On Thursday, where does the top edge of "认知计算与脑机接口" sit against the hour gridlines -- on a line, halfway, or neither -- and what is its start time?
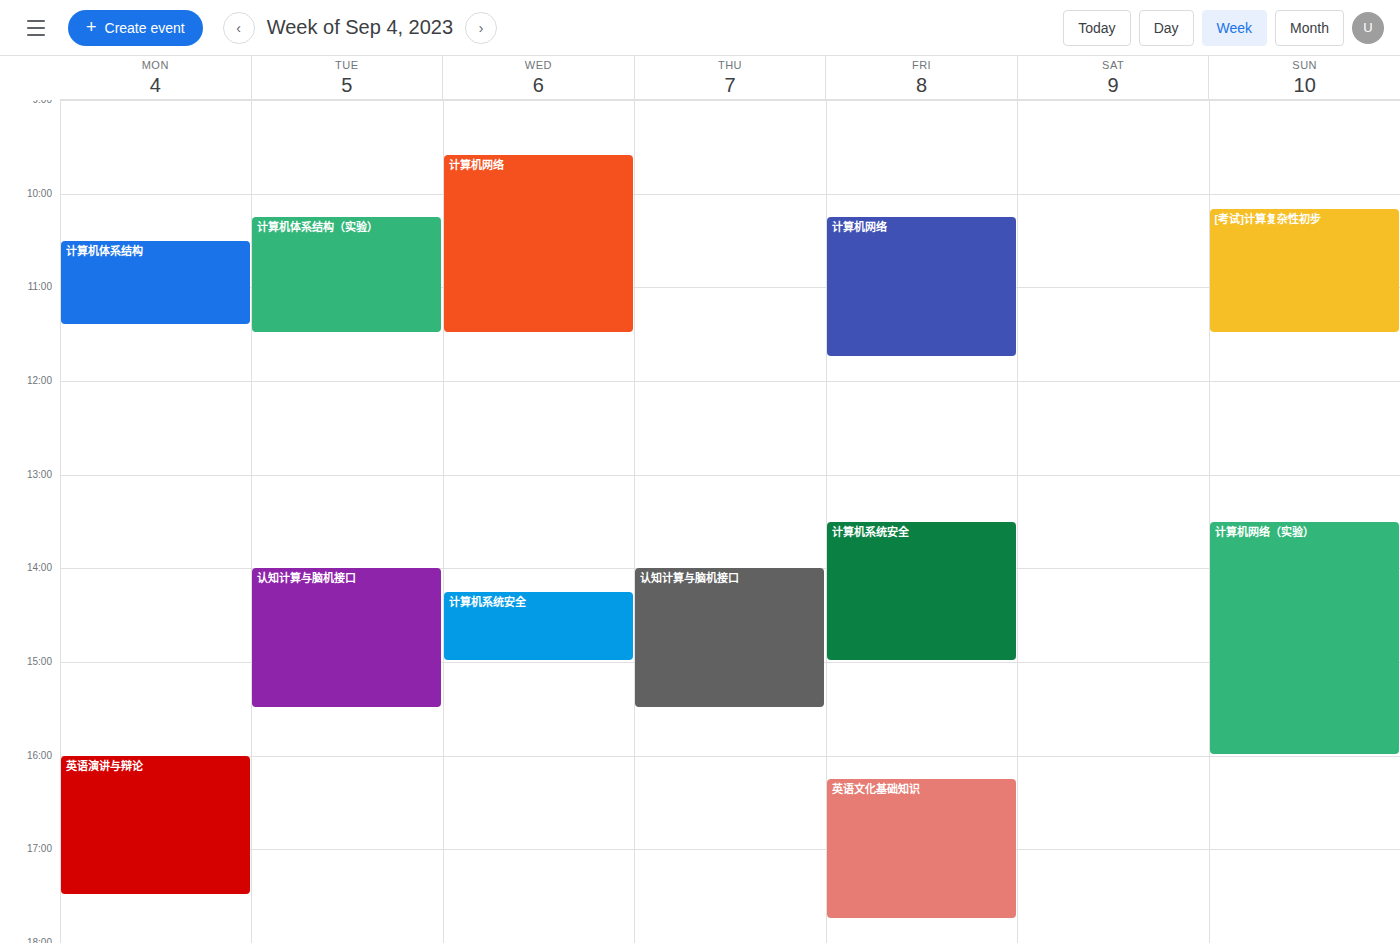
2:00 PM -- exactly on the 2 PM line.